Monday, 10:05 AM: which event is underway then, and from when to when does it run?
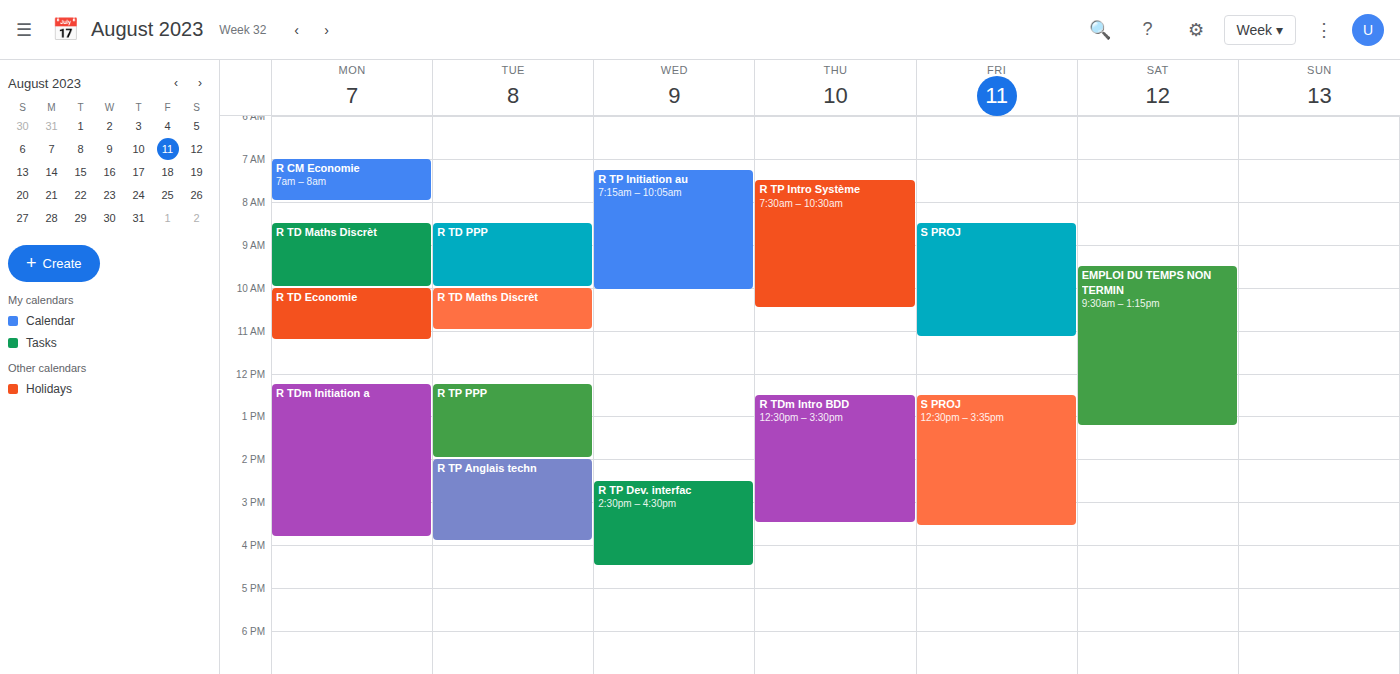
"R TD Economie", 10:00 AM to 11:15 AM